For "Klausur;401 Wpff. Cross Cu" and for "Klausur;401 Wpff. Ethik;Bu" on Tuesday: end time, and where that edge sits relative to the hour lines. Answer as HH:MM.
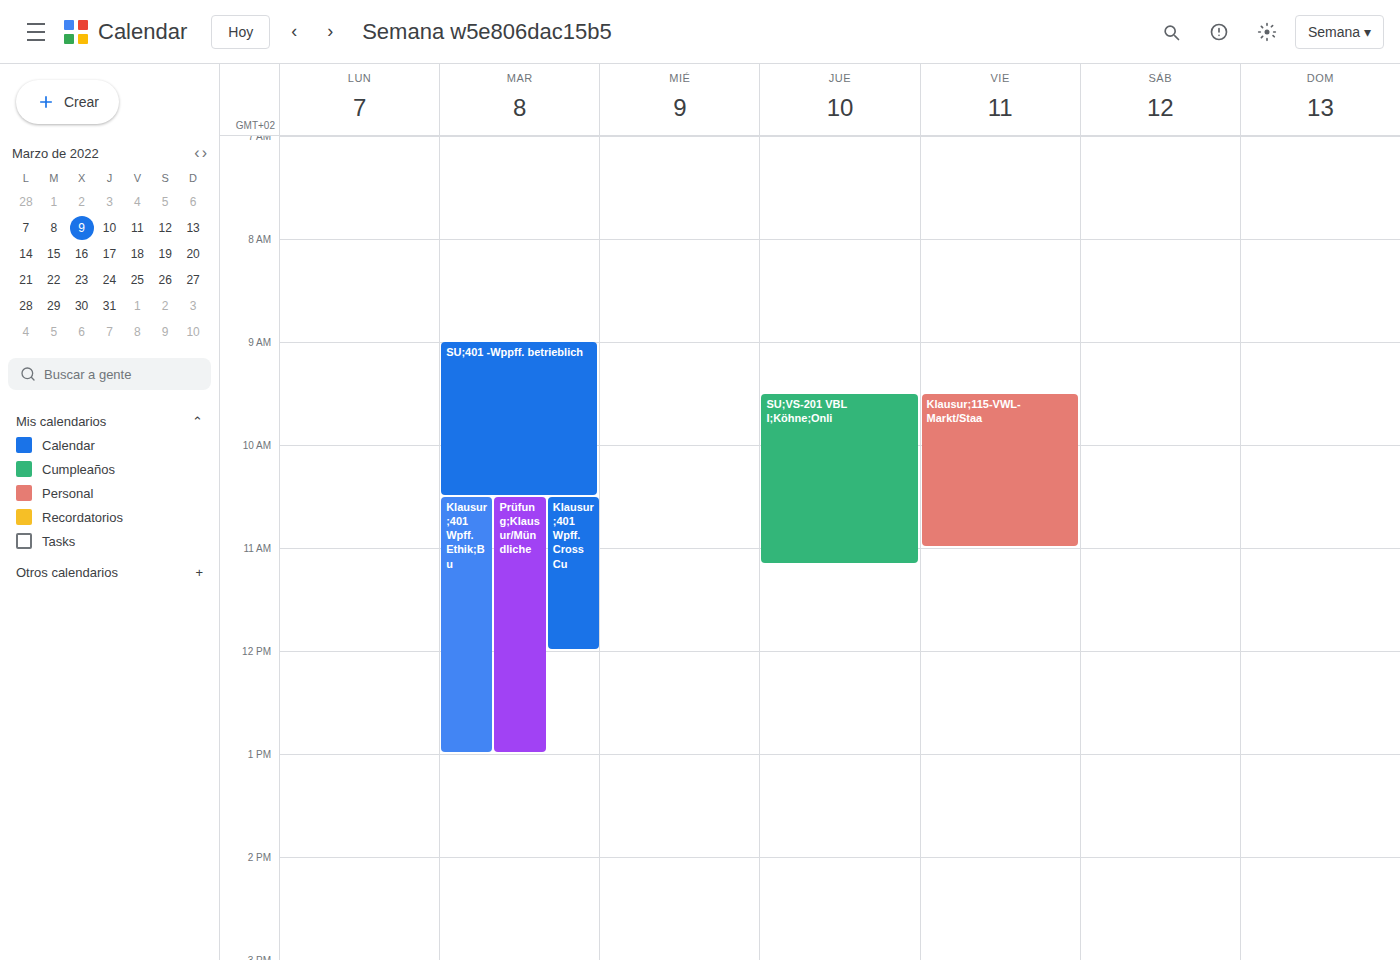
"Klausur;401 Wpff. Cross Cu": 12:00, exactly on the 12:00 line. "Klausur;401 Wpff. Ethik;Bu": 13:00, exactly on the 13:00 line.